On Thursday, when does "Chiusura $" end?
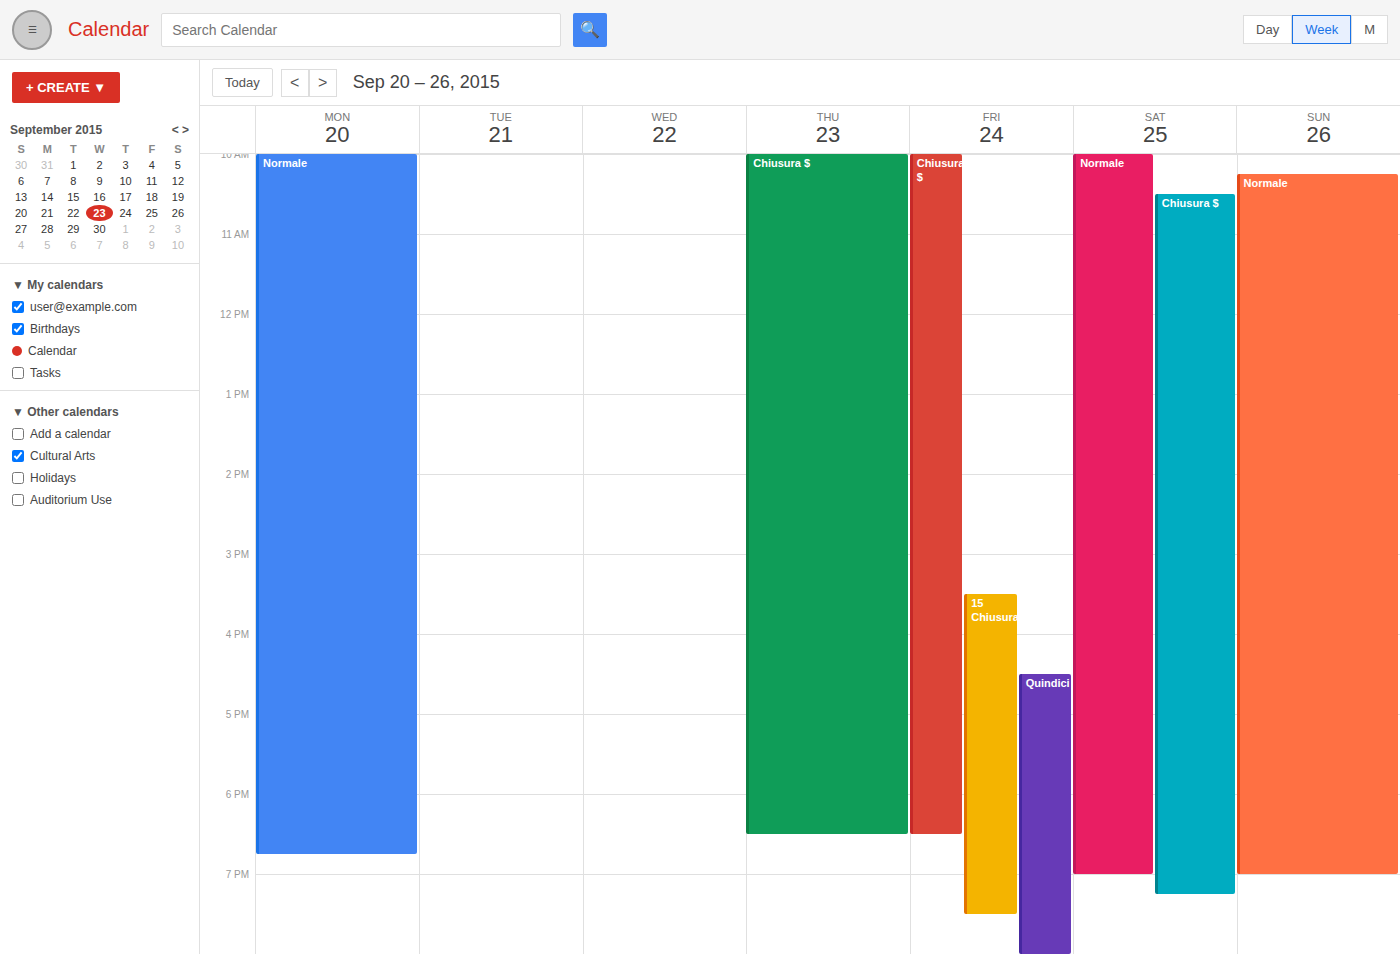
6:30 PM